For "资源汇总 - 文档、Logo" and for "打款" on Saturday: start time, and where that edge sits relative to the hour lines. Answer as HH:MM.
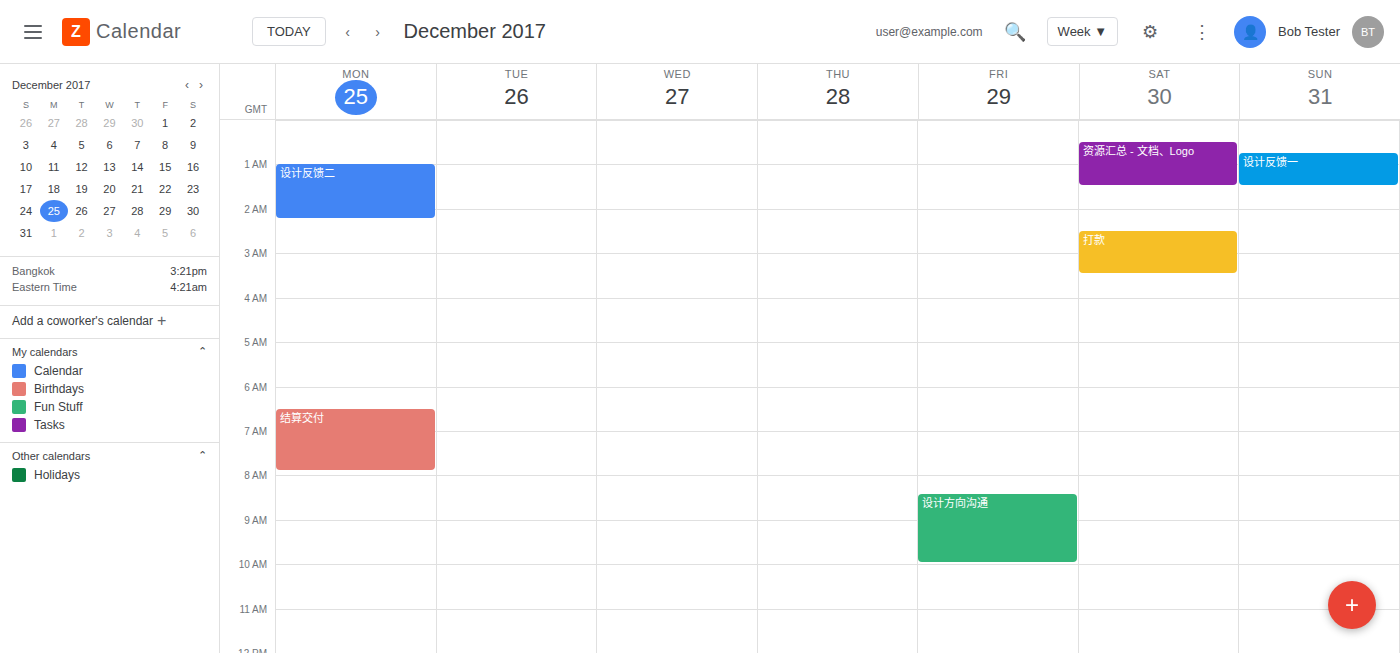
"资源汇总 - 文档、Logo": 00:30, halfway between the 00:00 and 01:00 lines. "打款": 02:30, halfway between the 02:00 and 03:00 lines.